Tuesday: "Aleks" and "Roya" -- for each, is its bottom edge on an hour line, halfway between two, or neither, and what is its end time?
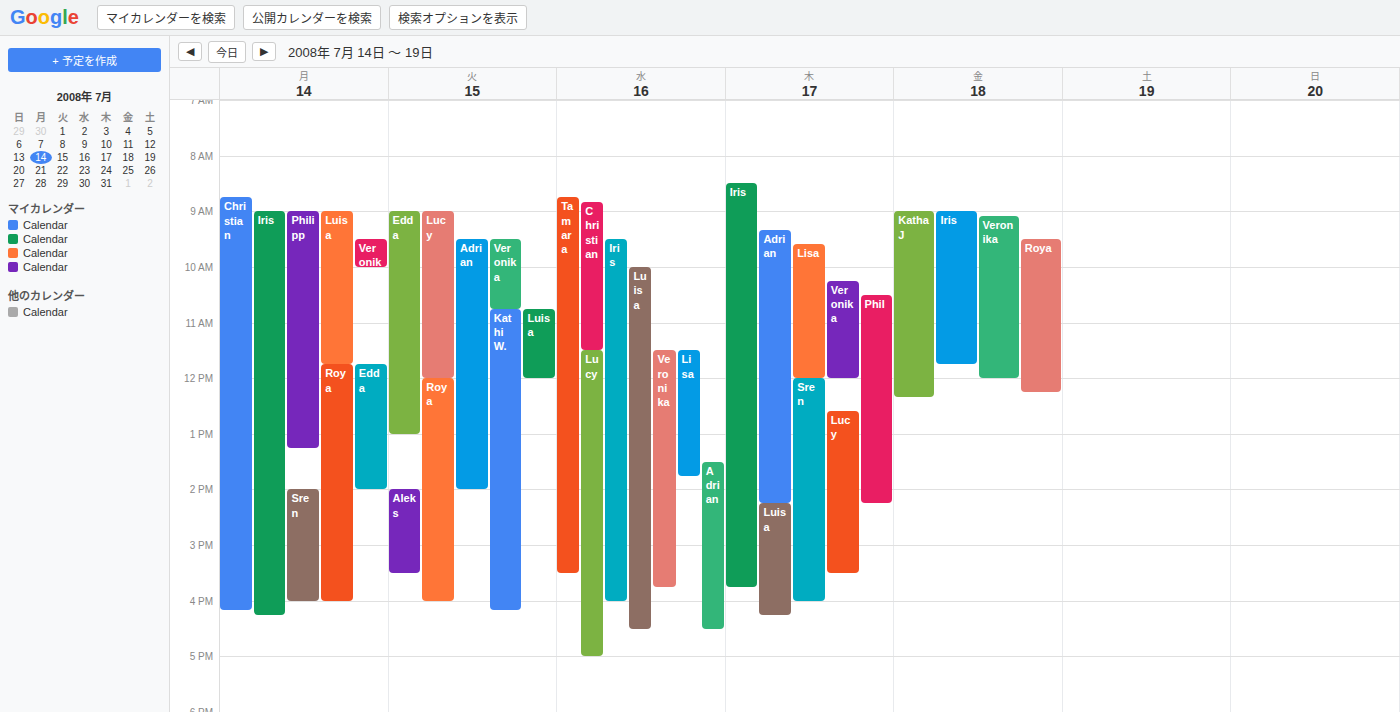
"Aleks": 3:30 PM, halfway between the 3 PM and 4 PM lines. "Roya": 4:00 PM, exactly on the 4 PM line.